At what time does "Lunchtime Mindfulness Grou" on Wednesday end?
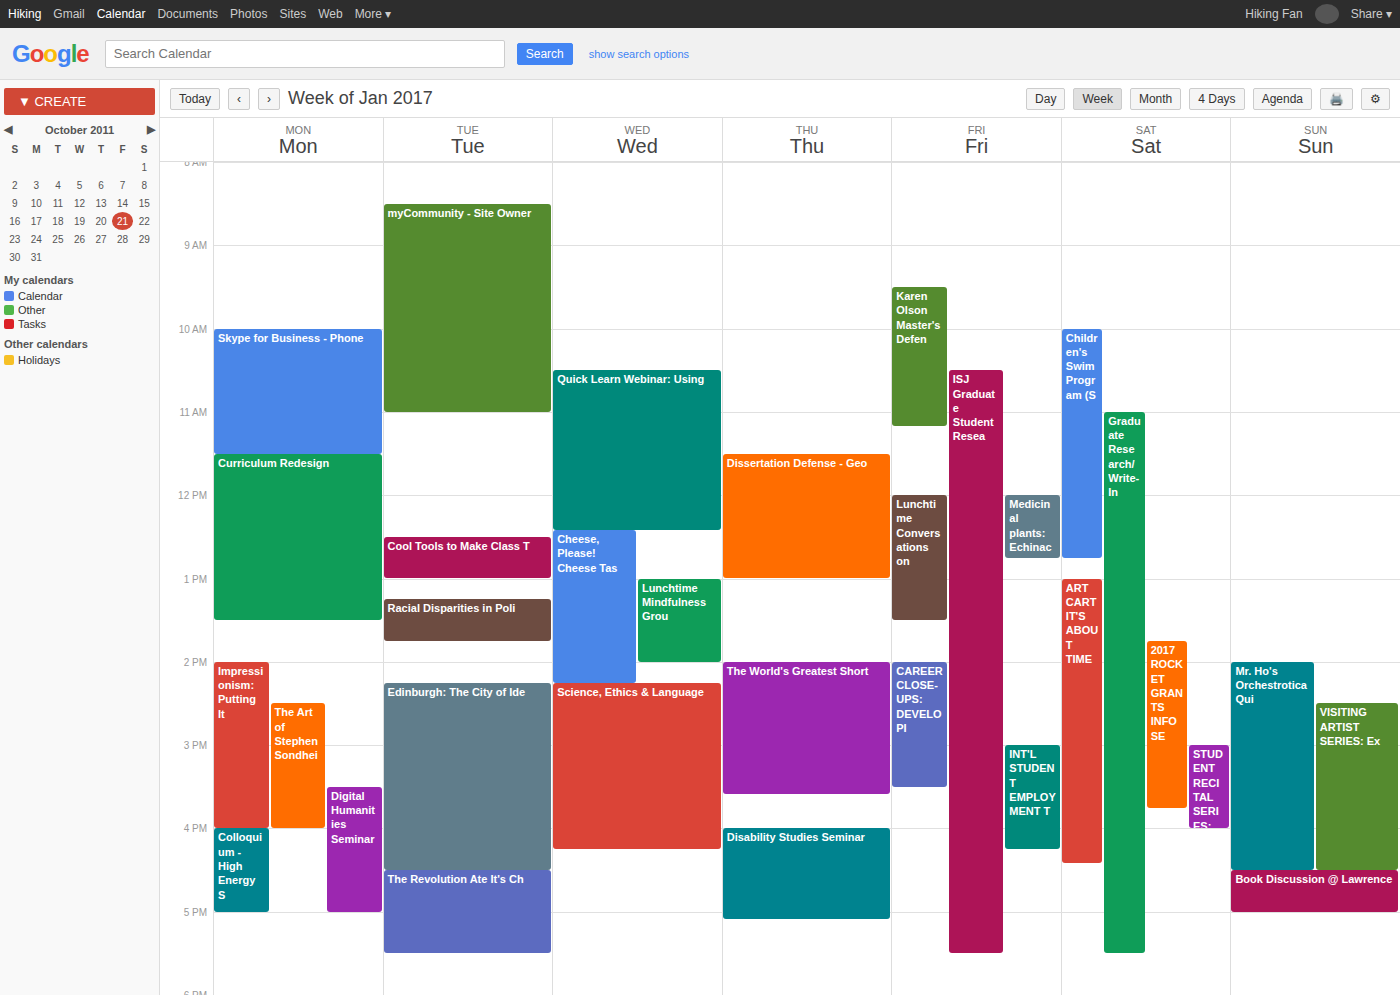
2:00 PM